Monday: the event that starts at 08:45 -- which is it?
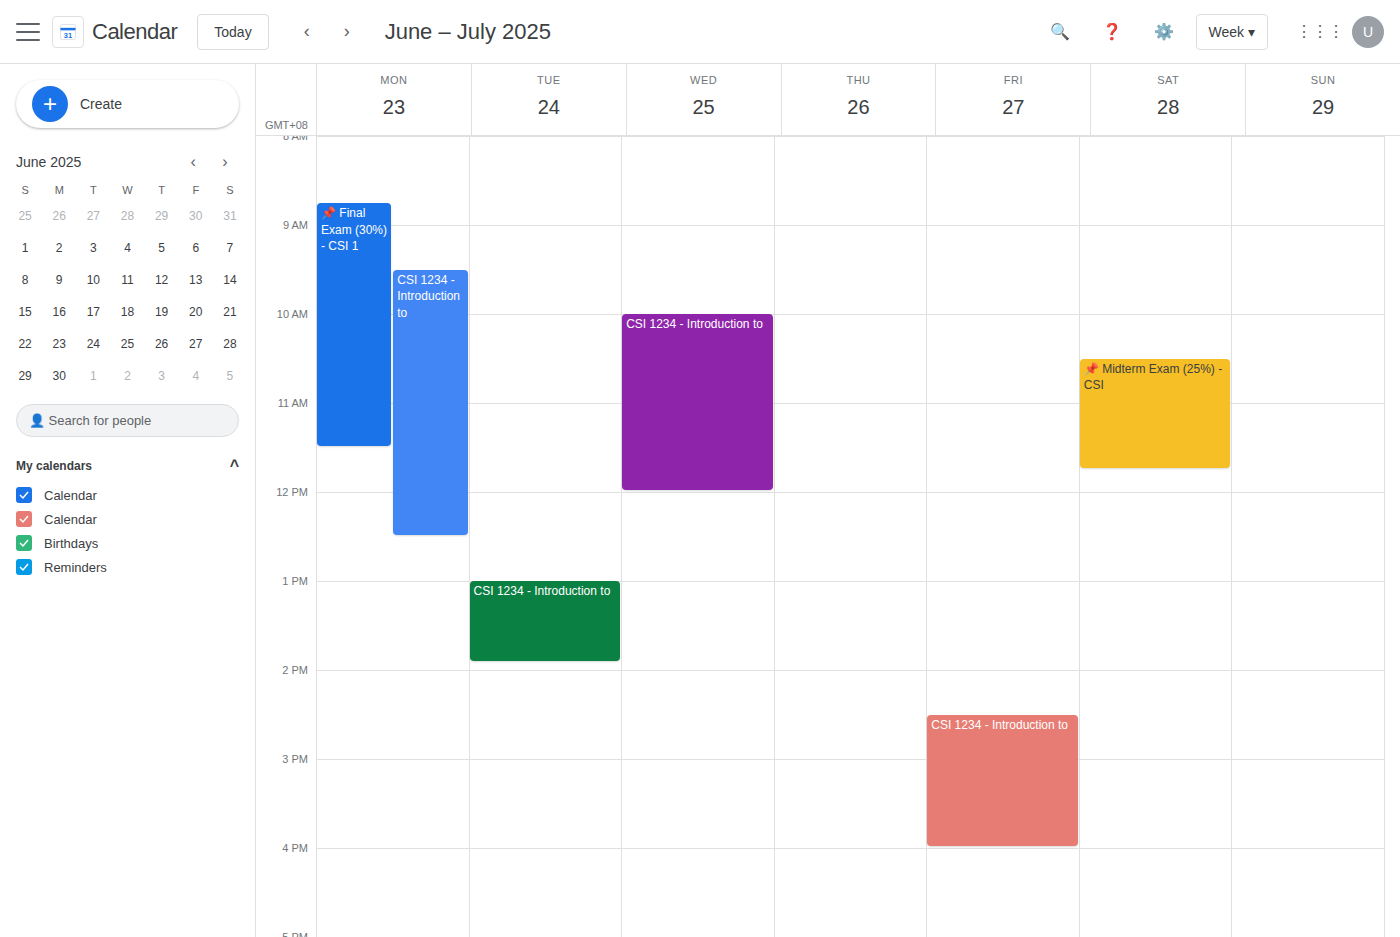
"📌 Final Exam (30%) - CSI 1"